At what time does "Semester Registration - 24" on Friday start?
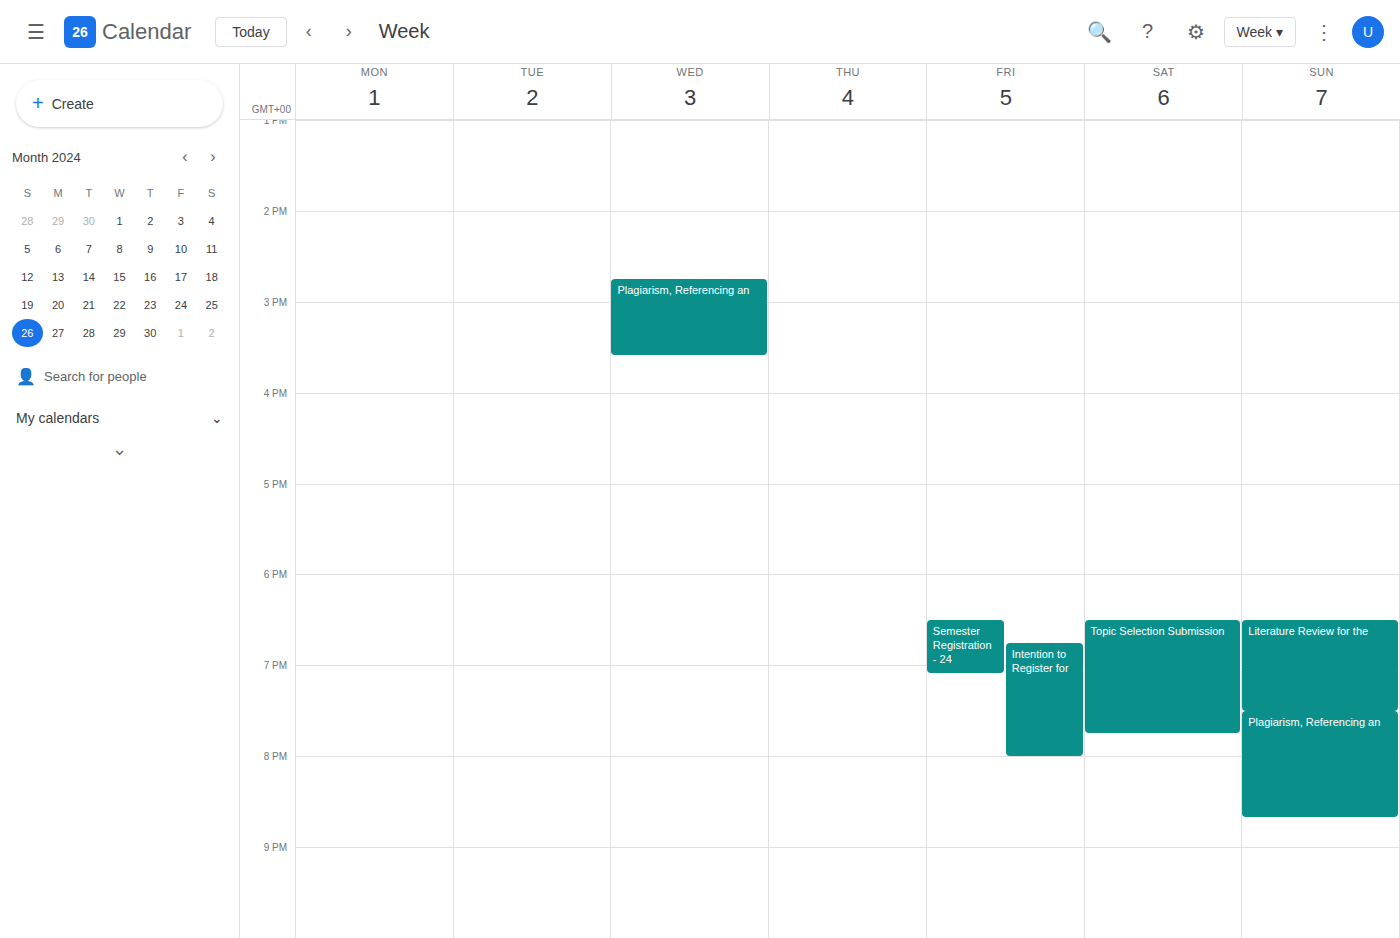
6:30 PM